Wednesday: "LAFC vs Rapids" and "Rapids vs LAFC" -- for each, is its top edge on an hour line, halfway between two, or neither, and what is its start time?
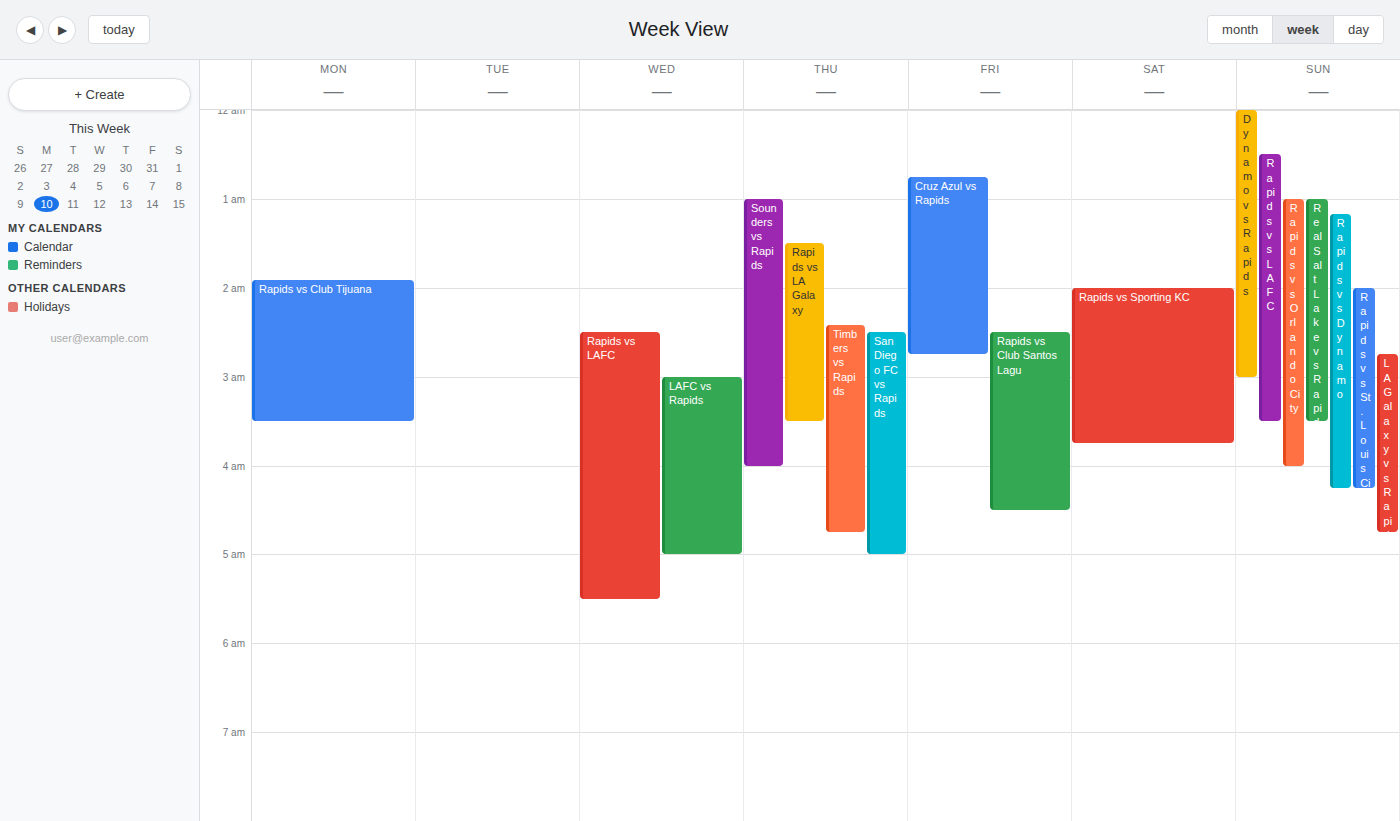
"LAFC vs Rapids": 3:00 AM, exactly on the 3 AM line. "Rapids vs LAFC": 2:30 AM, halfway between the 2 AM and 3 AM lines.